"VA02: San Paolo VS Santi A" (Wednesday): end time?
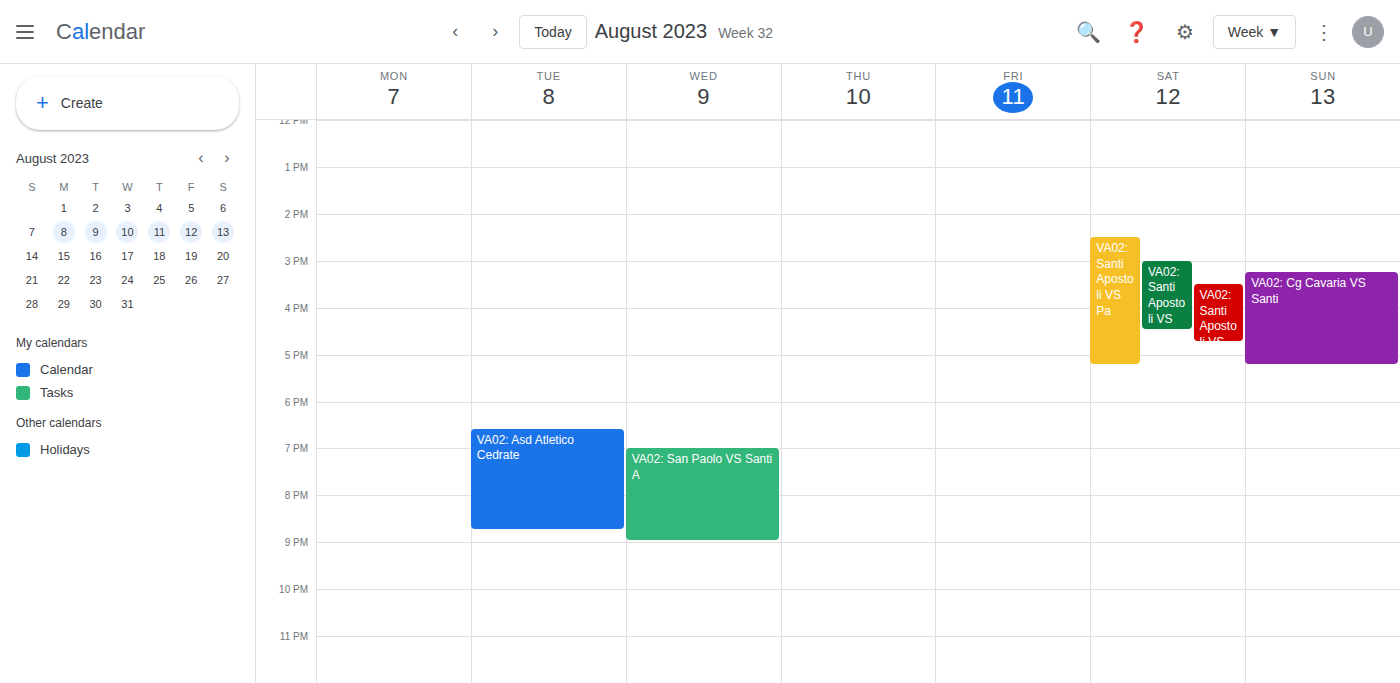
9:00 PM